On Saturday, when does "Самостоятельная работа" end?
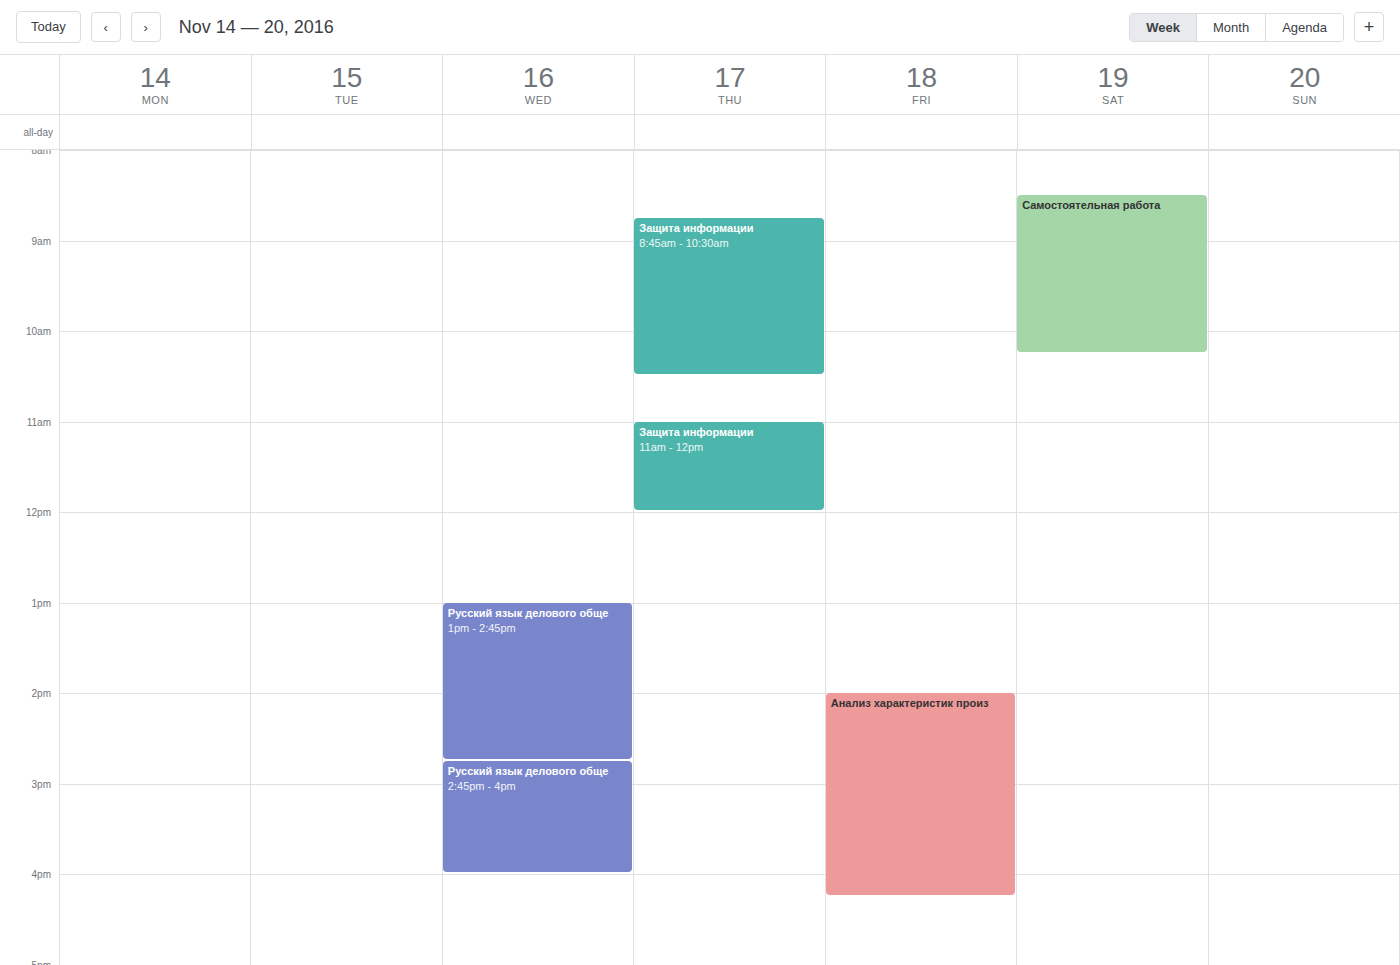
10:15 AM